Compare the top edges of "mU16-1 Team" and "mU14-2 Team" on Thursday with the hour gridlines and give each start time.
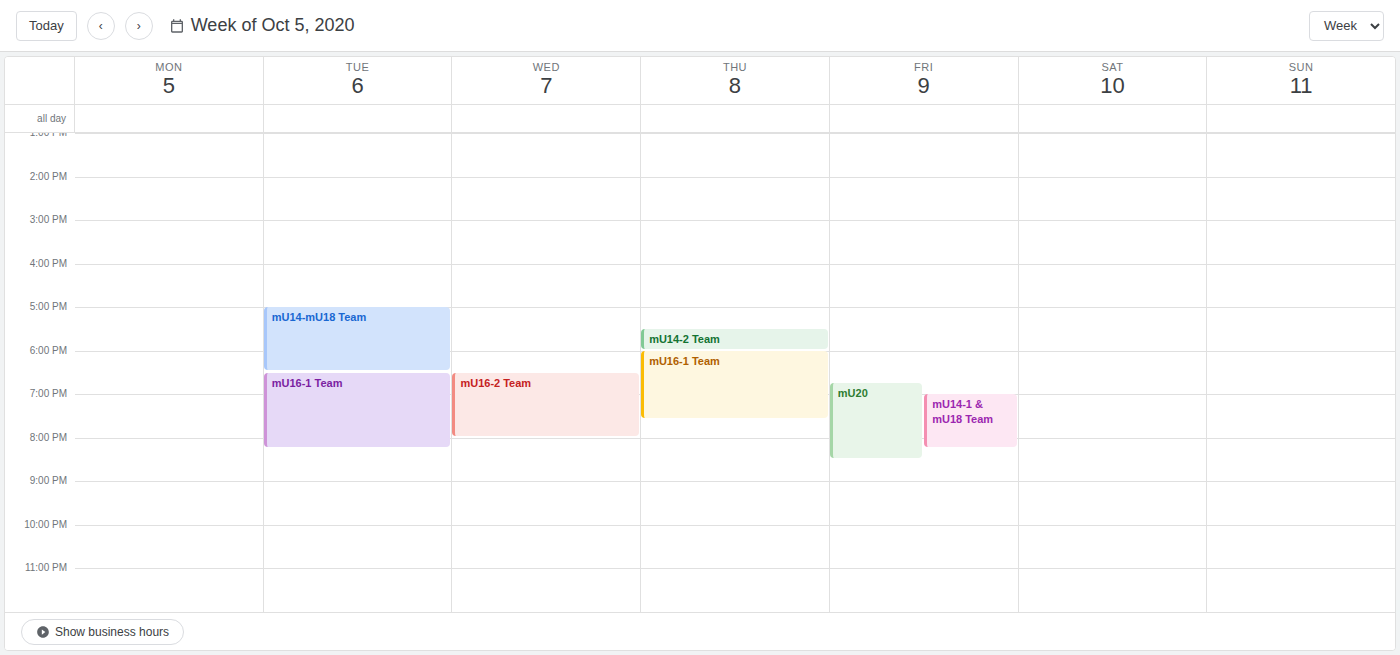
"mU16-1 Team": 18:00, exactly on the 18:00 line. "mU14-2 Team": 17:30, halfway between the 17:00 and 18:00 lines.